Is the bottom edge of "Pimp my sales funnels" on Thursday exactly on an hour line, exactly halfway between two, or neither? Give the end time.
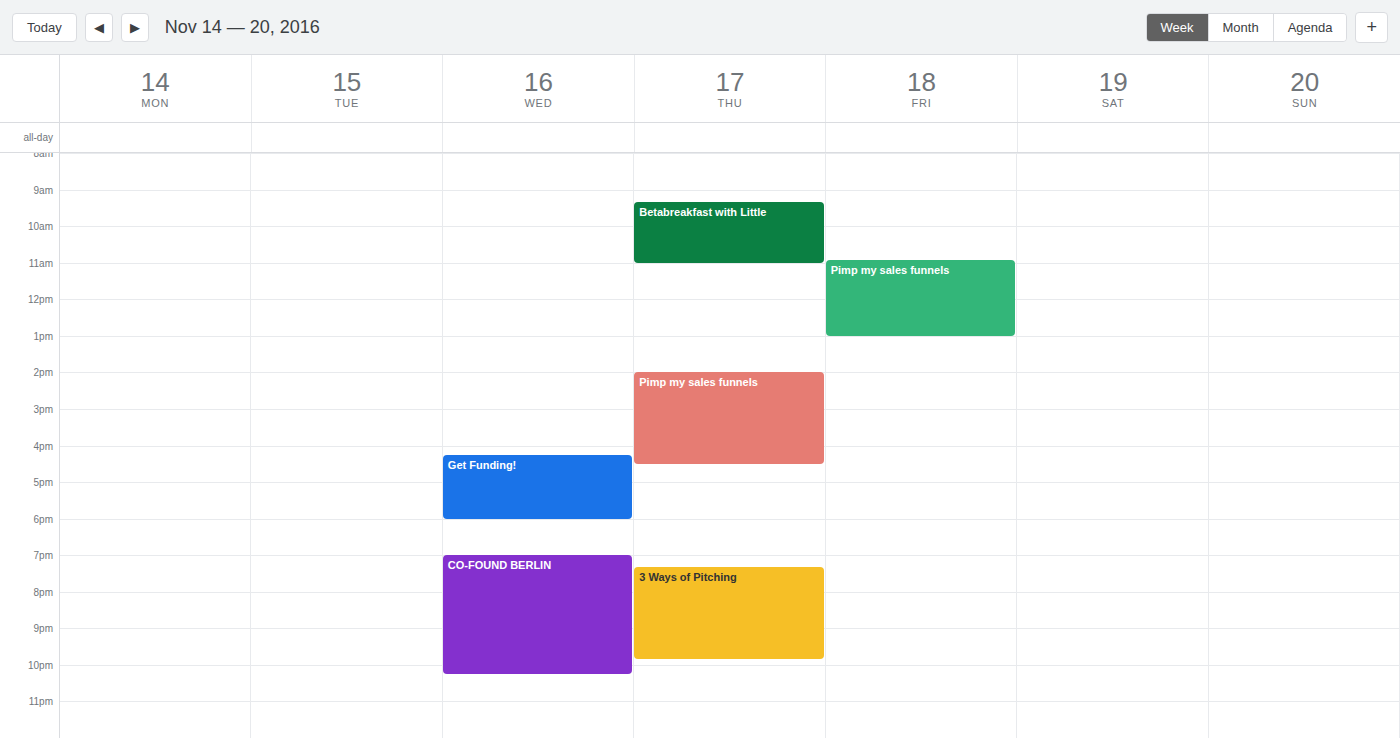
4:30 PM -- halfway between the 4 PM and 5 PM lines.